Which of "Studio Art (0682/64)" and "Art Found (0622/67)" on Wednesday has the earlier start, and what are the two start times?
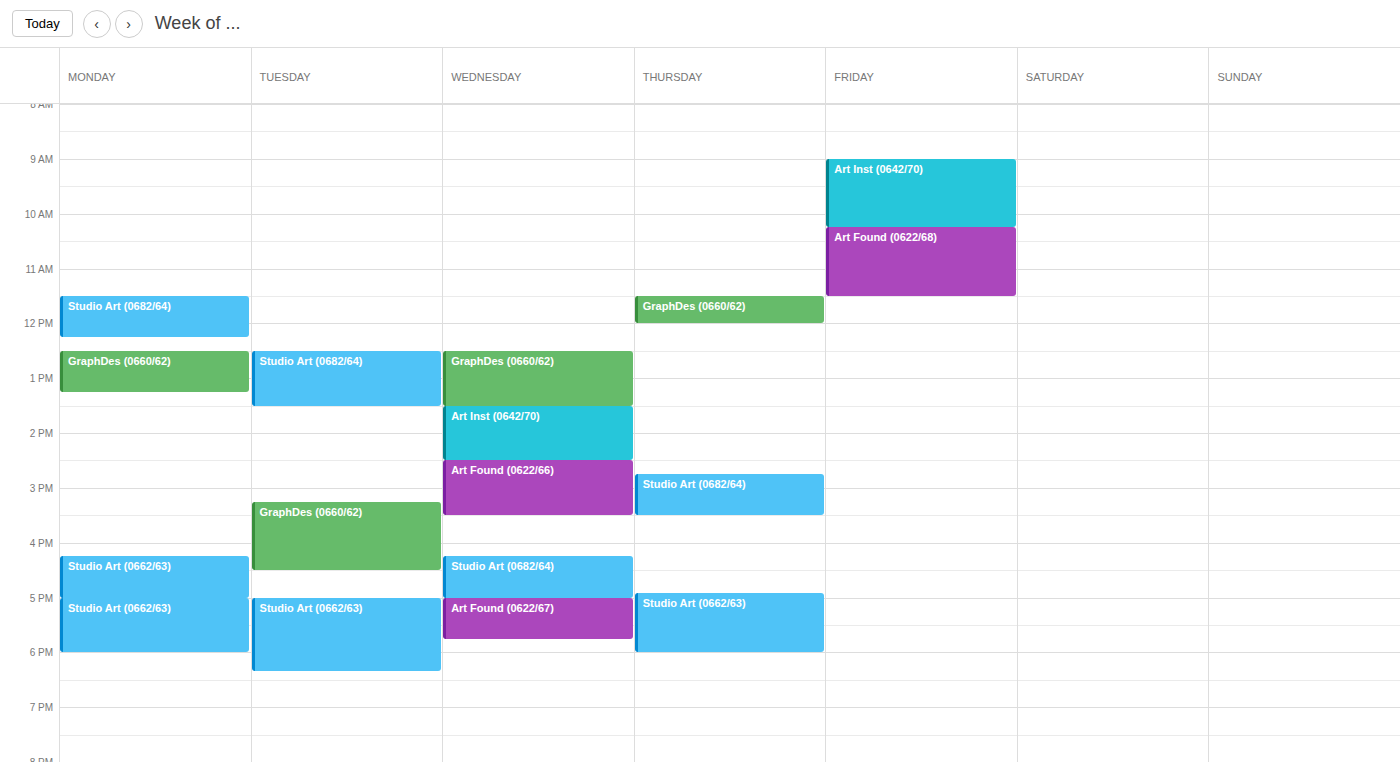
"Studio Art (0682/64)" 4:15 PM; "Art Found (0622/67)" 5:00 PM.